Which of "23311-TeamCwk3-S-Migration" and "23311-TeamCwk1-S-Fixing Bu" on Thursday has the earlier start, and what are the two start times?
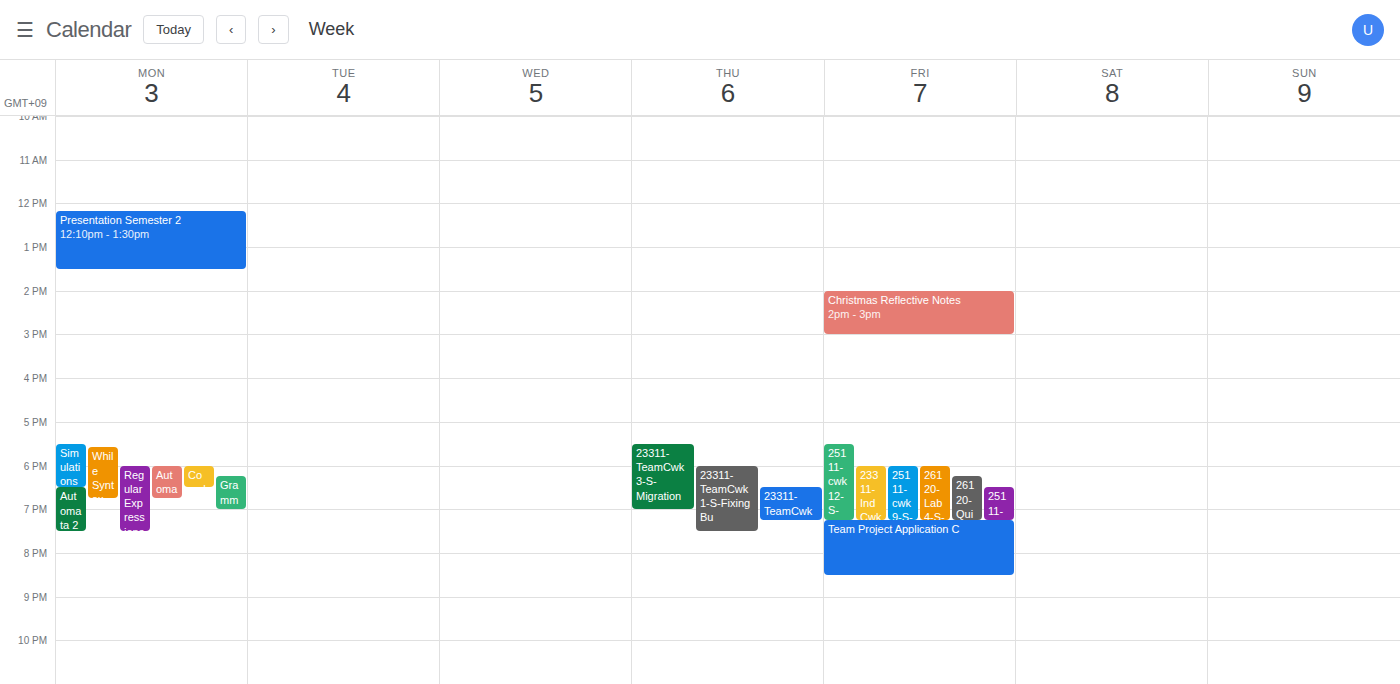
"23311-TeamCwk3-S-Migration" 17:30; "23311-TeamCwk1-S-Fixing Bu" 18:00.